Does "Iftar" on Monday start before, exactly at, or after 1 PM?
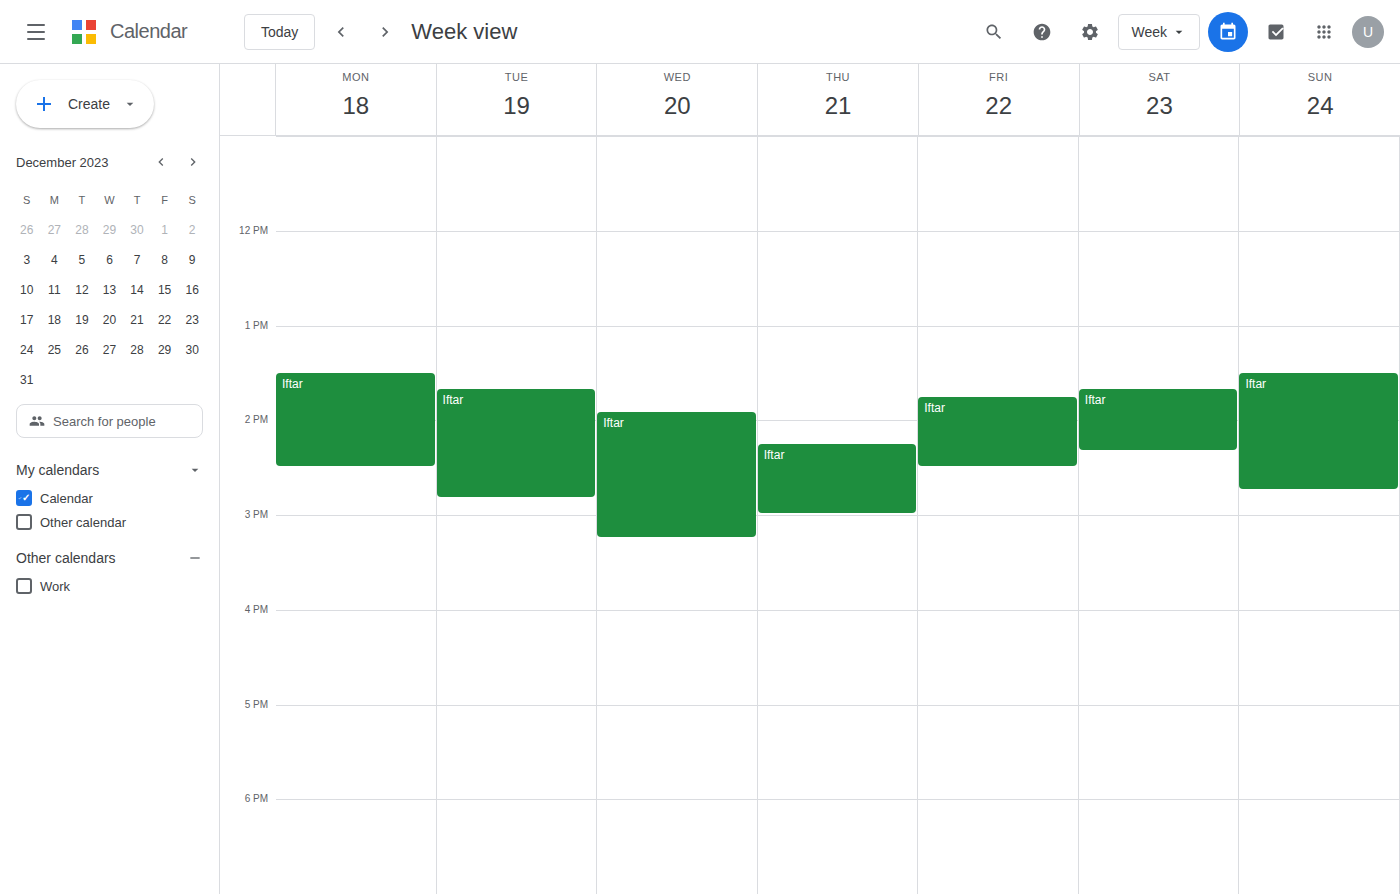
1:30 PM -- after 1 PM, 30 minutes below the 1 PM line.